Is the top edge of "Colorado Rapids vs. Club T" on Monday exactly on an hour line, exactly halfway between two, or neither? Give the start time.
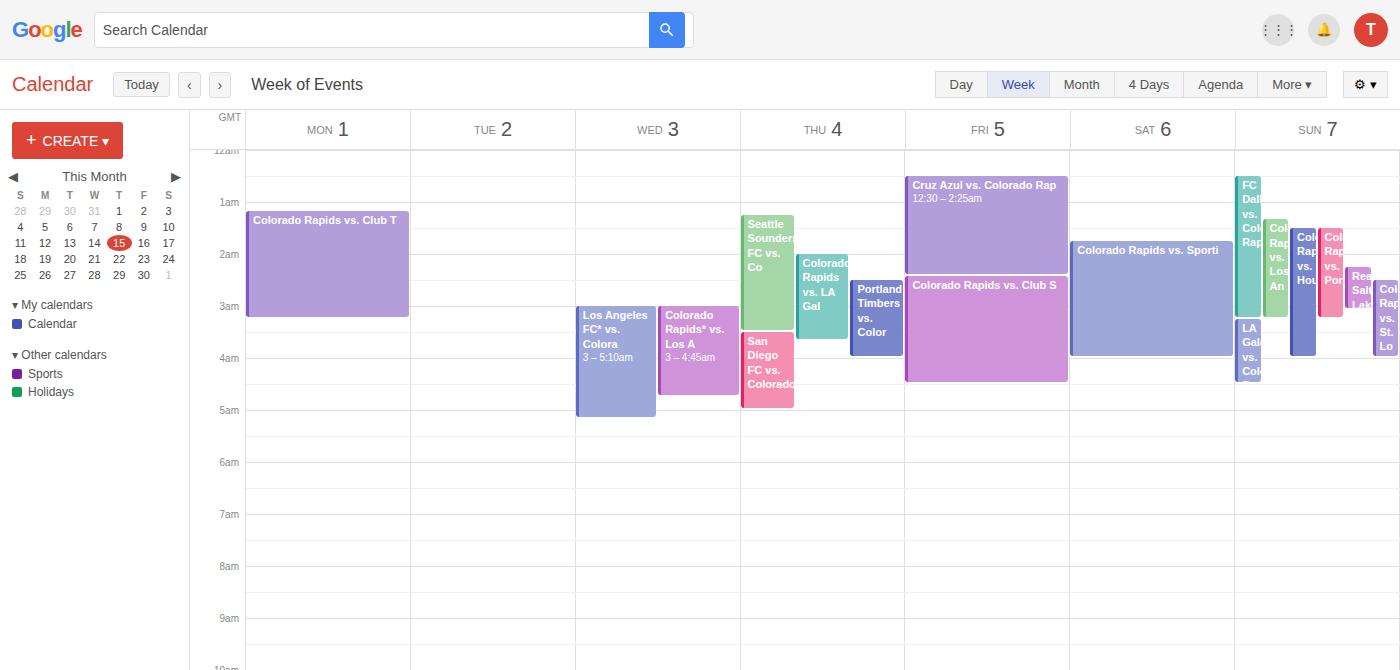
01:10 -- neither: 10 minutes below the 01:00 line and 50 minutes above the 02:00 line.